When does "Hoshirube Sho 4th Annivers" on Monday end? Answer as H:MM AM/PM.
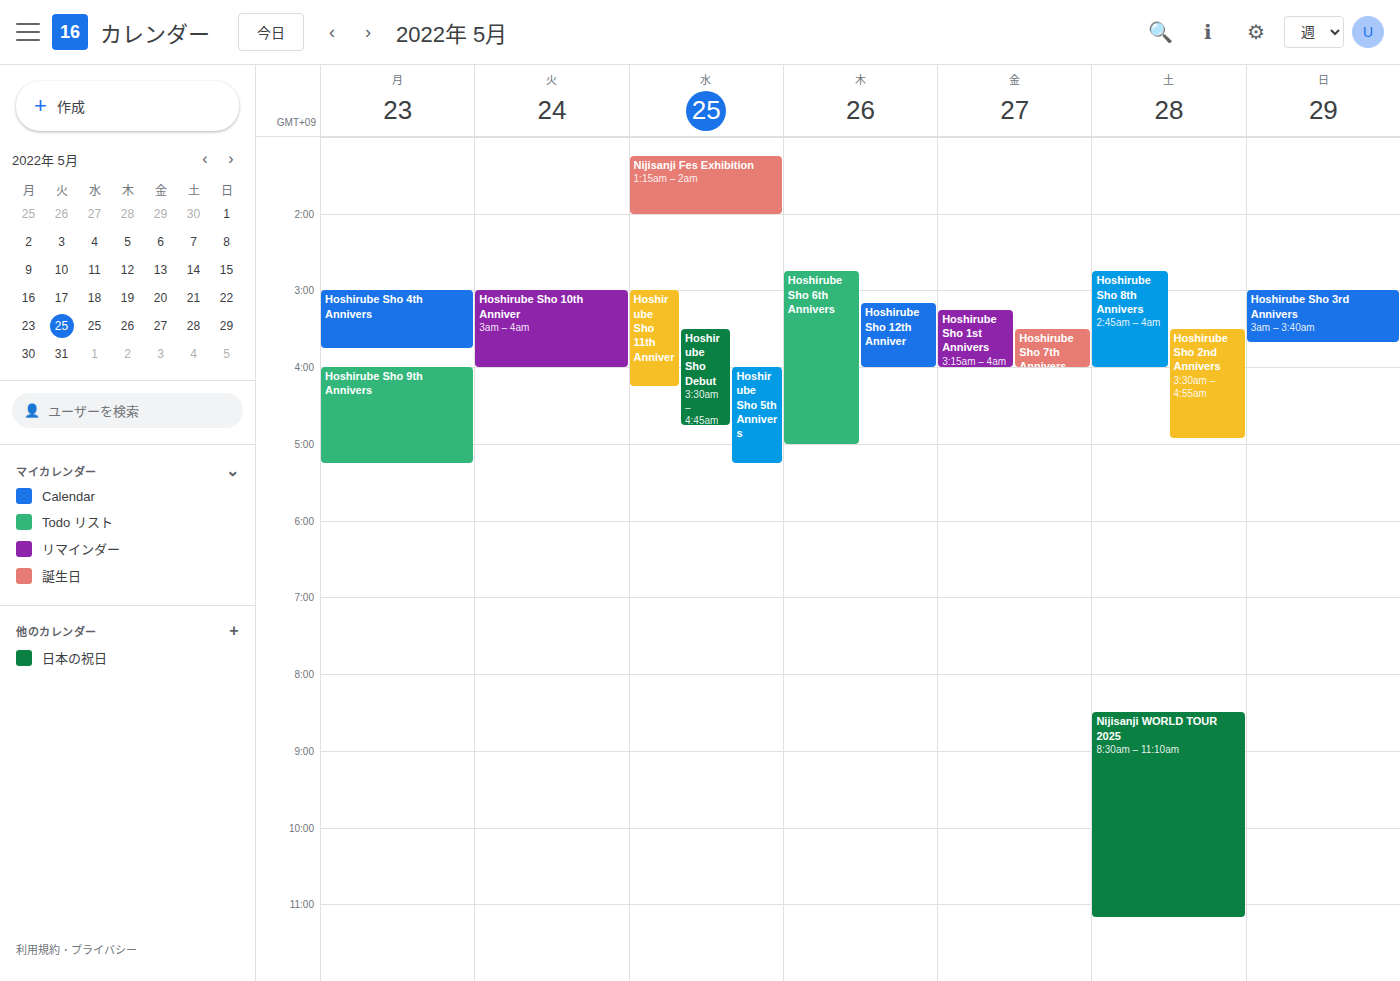
3:45 AM